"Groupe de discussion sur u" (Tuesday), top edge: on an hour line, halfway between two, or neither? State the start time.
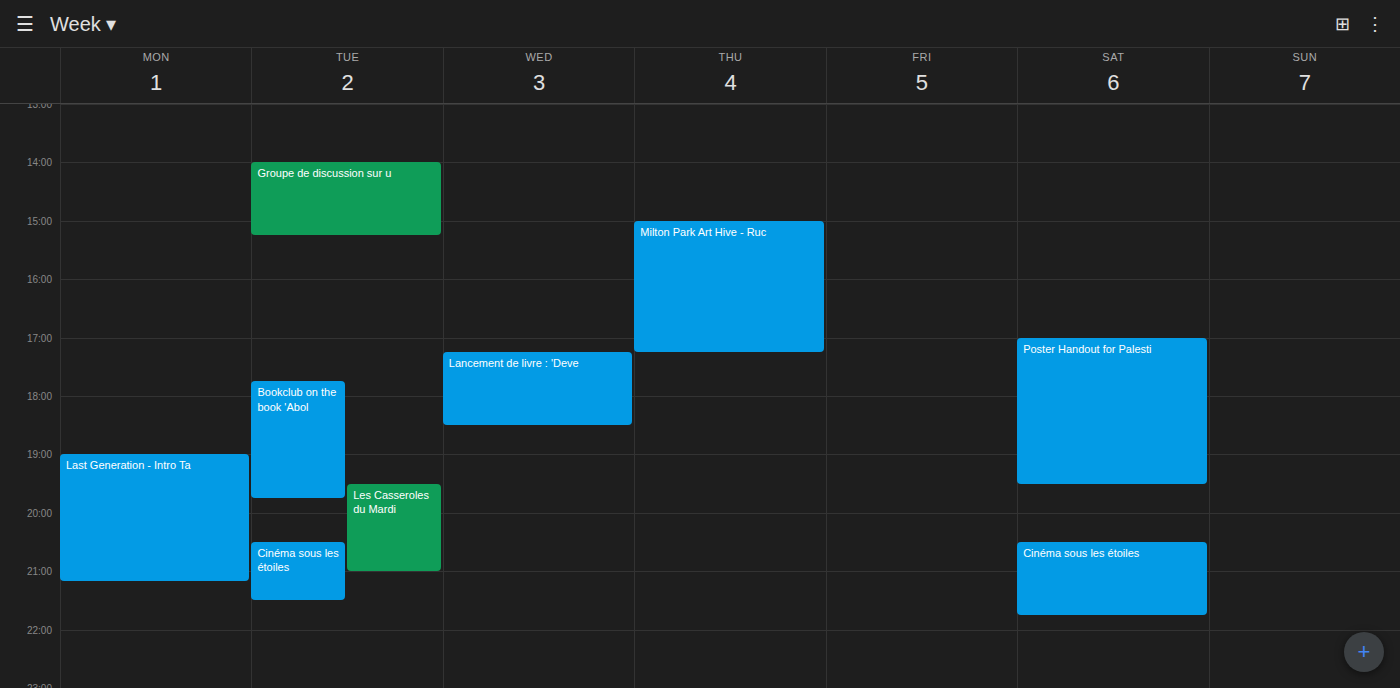
2:00 PM -- exactly on the 2 PM line.